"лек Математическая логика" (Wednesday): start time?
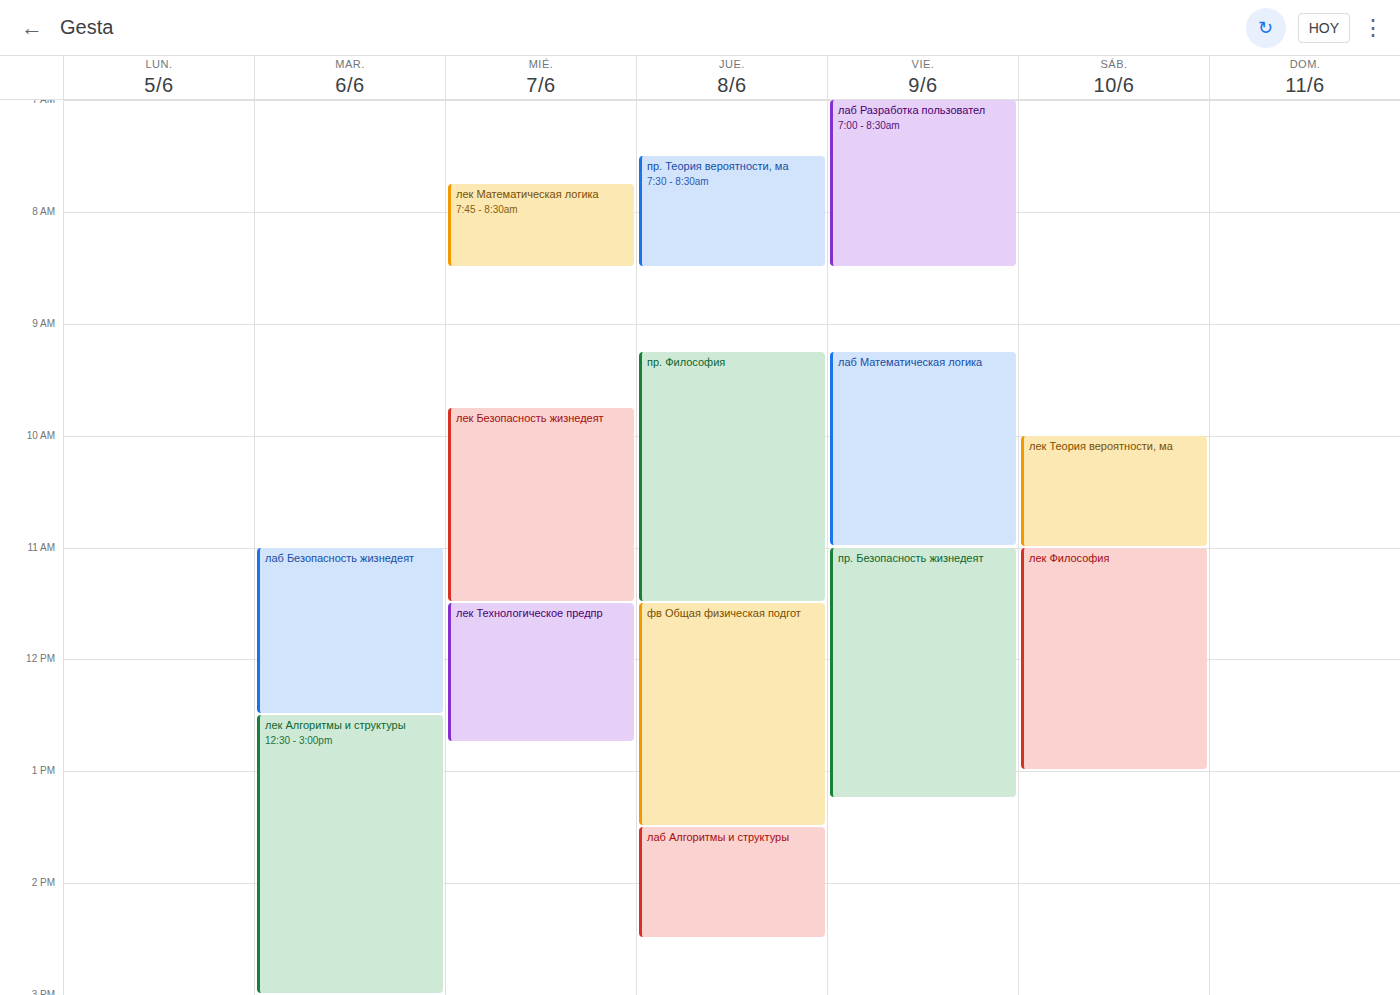
07:45